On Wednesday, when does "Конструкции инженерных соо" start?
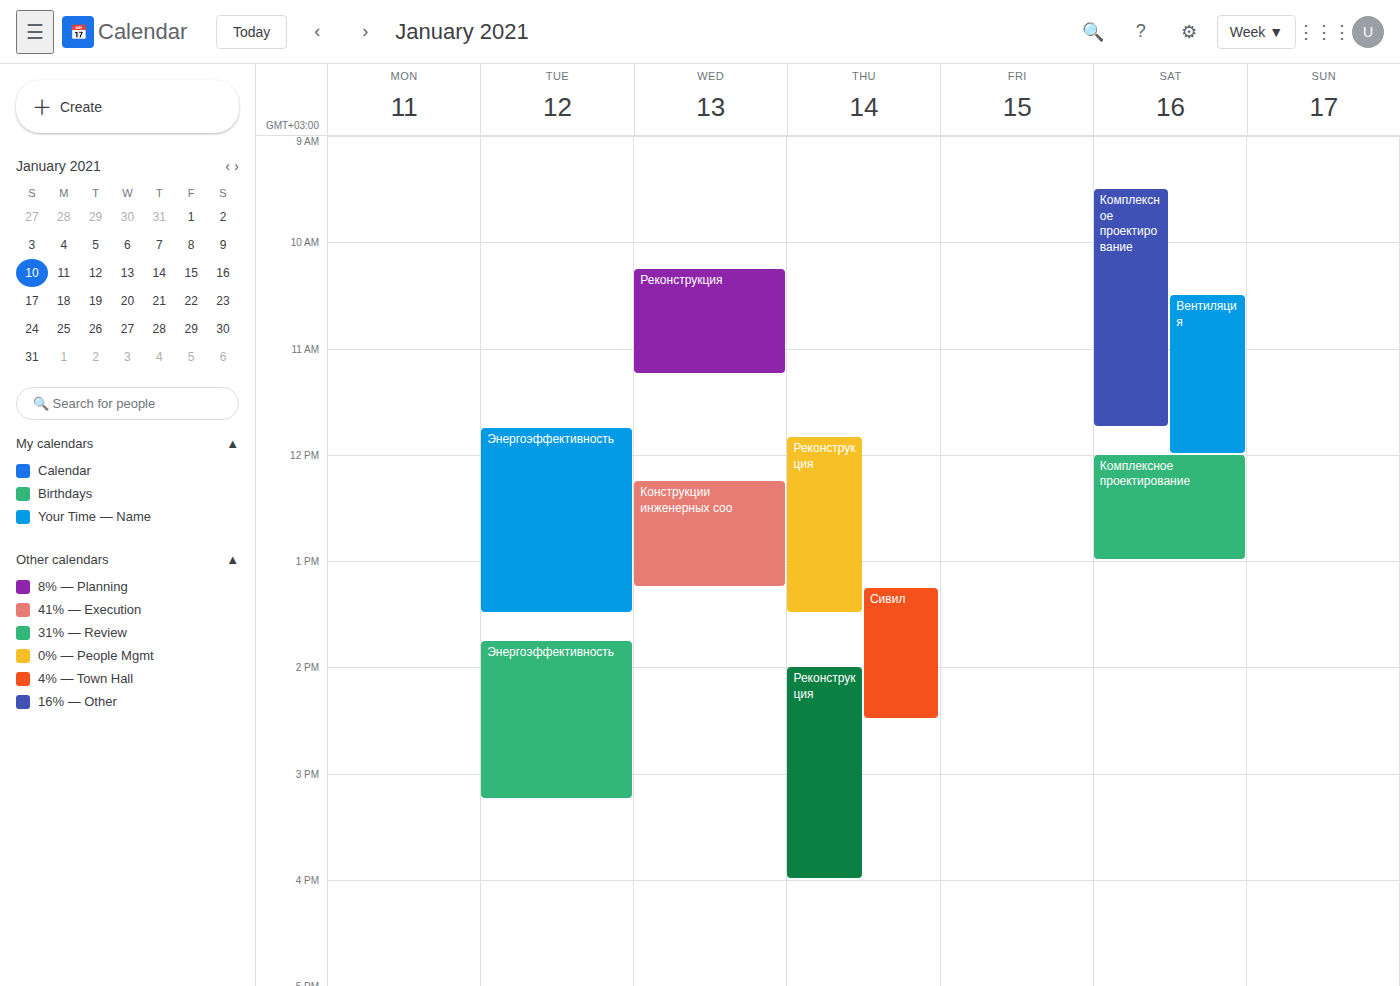
12:15 PM